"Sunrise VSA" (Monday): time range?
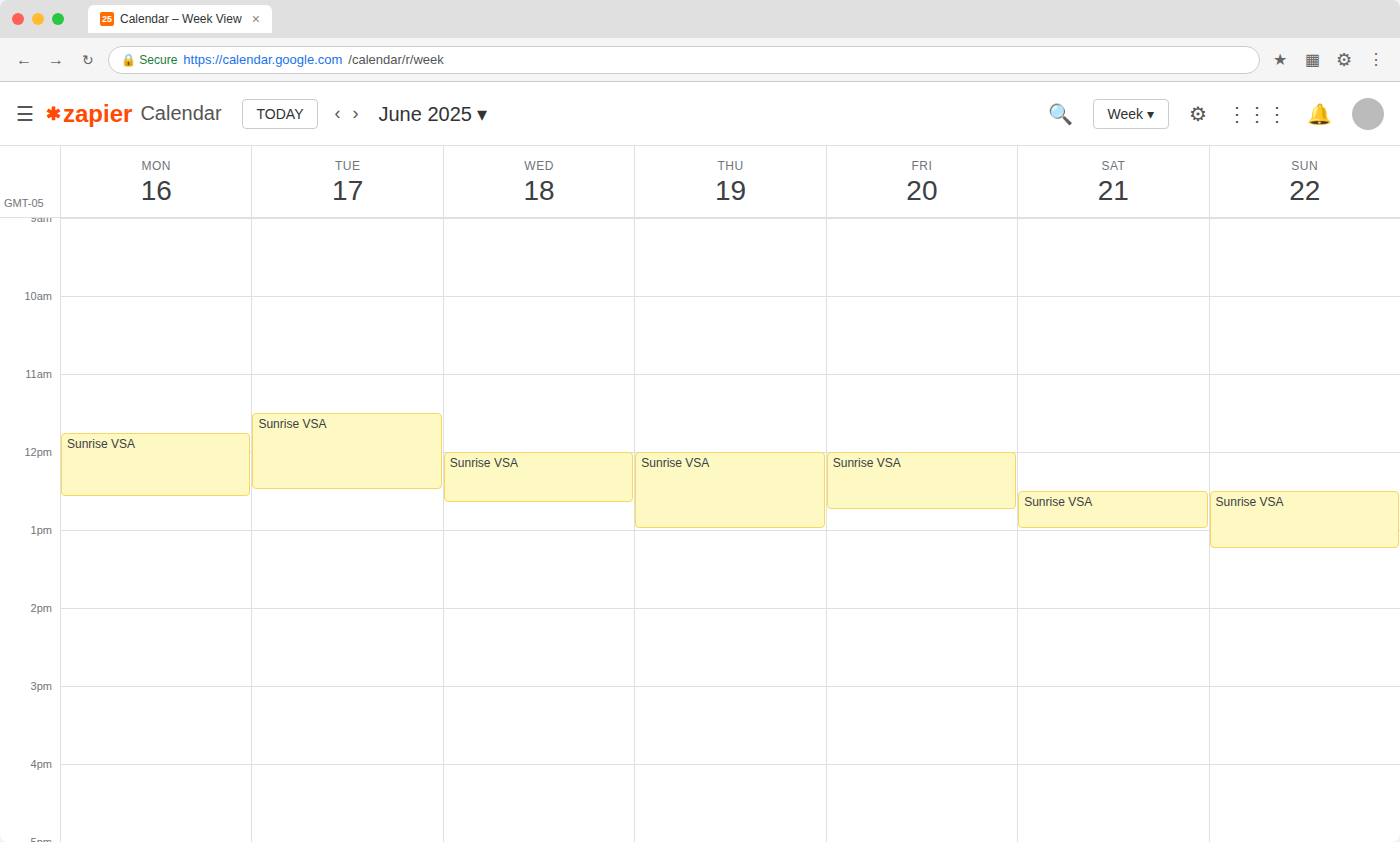
11:45 AM to 12:35 PM